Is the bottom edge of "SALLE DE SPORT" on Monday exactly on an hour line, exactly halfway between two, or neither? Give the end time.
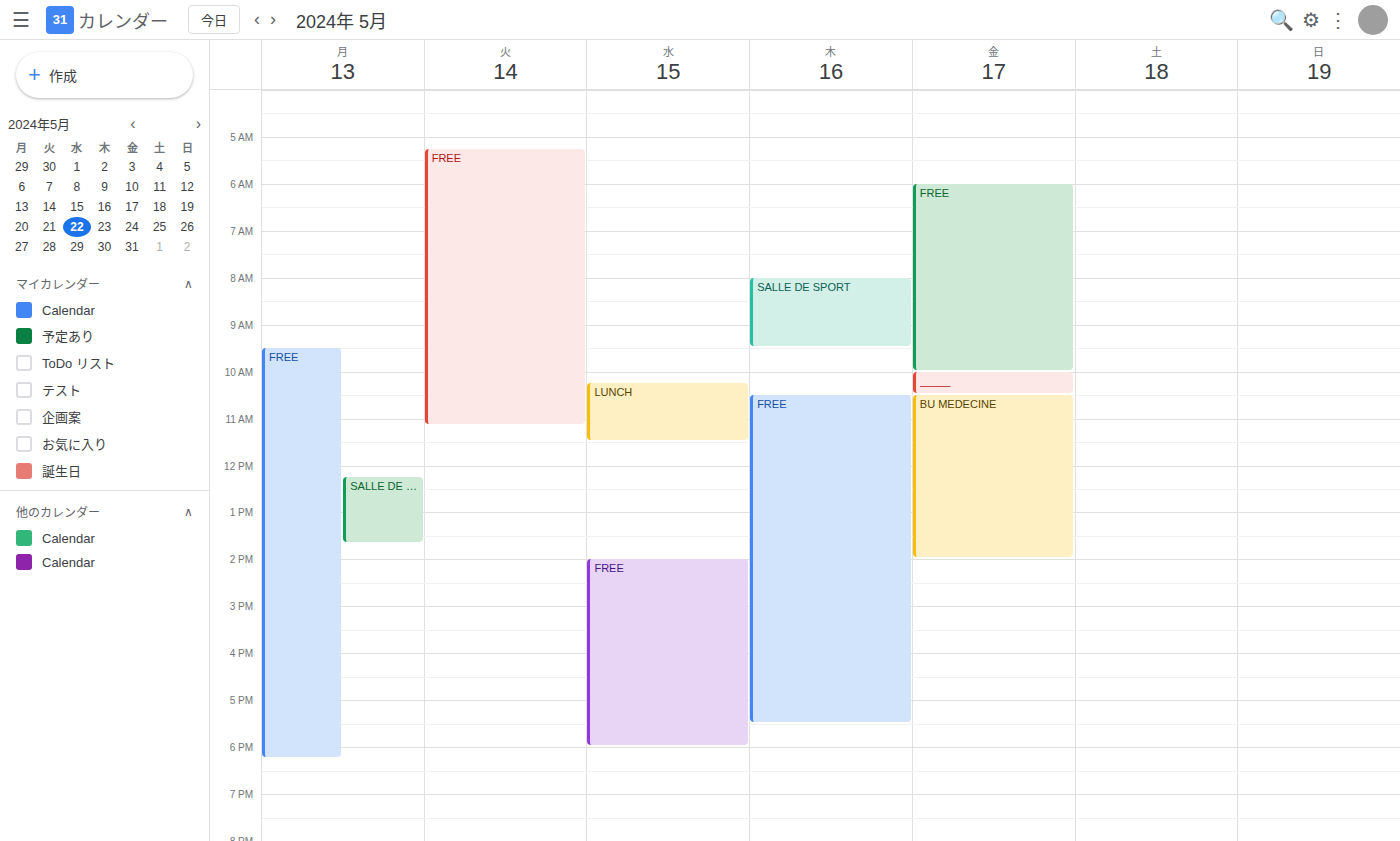
1:40 PM -- neither: 40 minutes below the 1 PM line and 20 minutes above the 2 PM line.